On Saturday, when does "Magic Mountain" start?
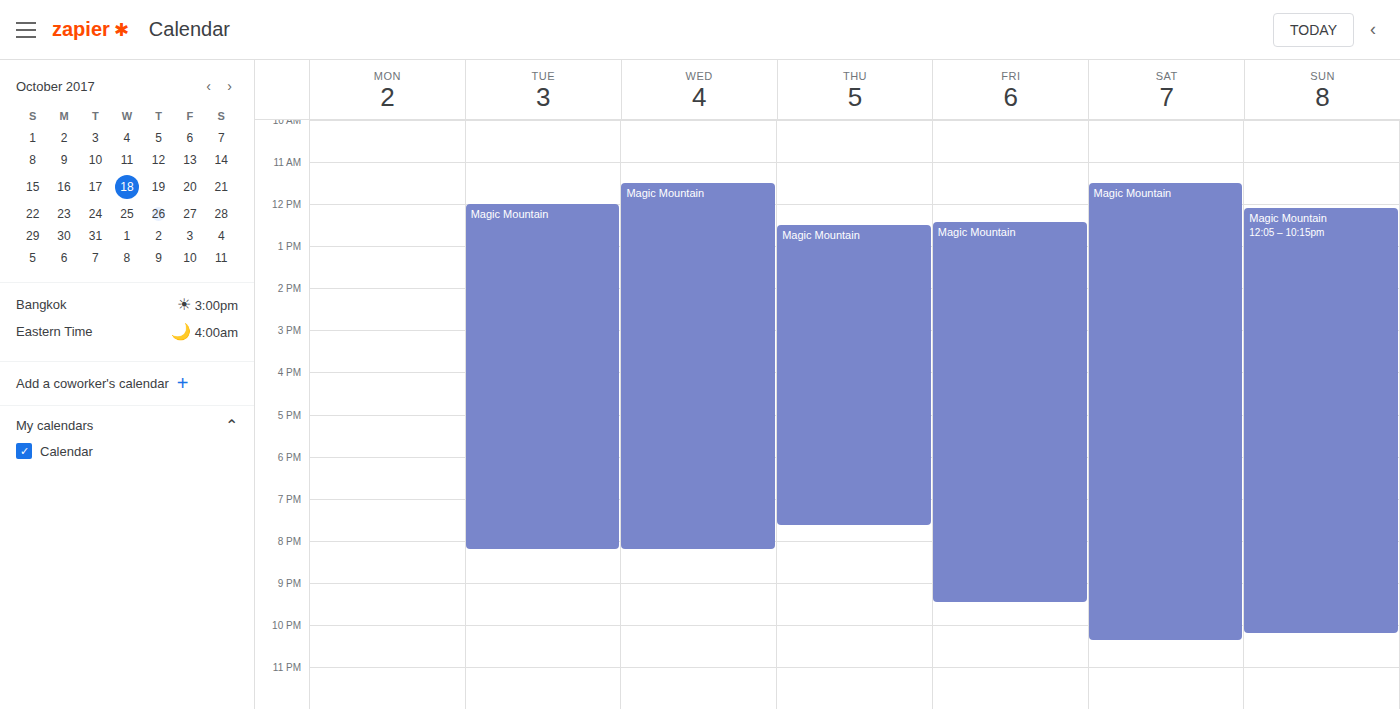
11:30 AM